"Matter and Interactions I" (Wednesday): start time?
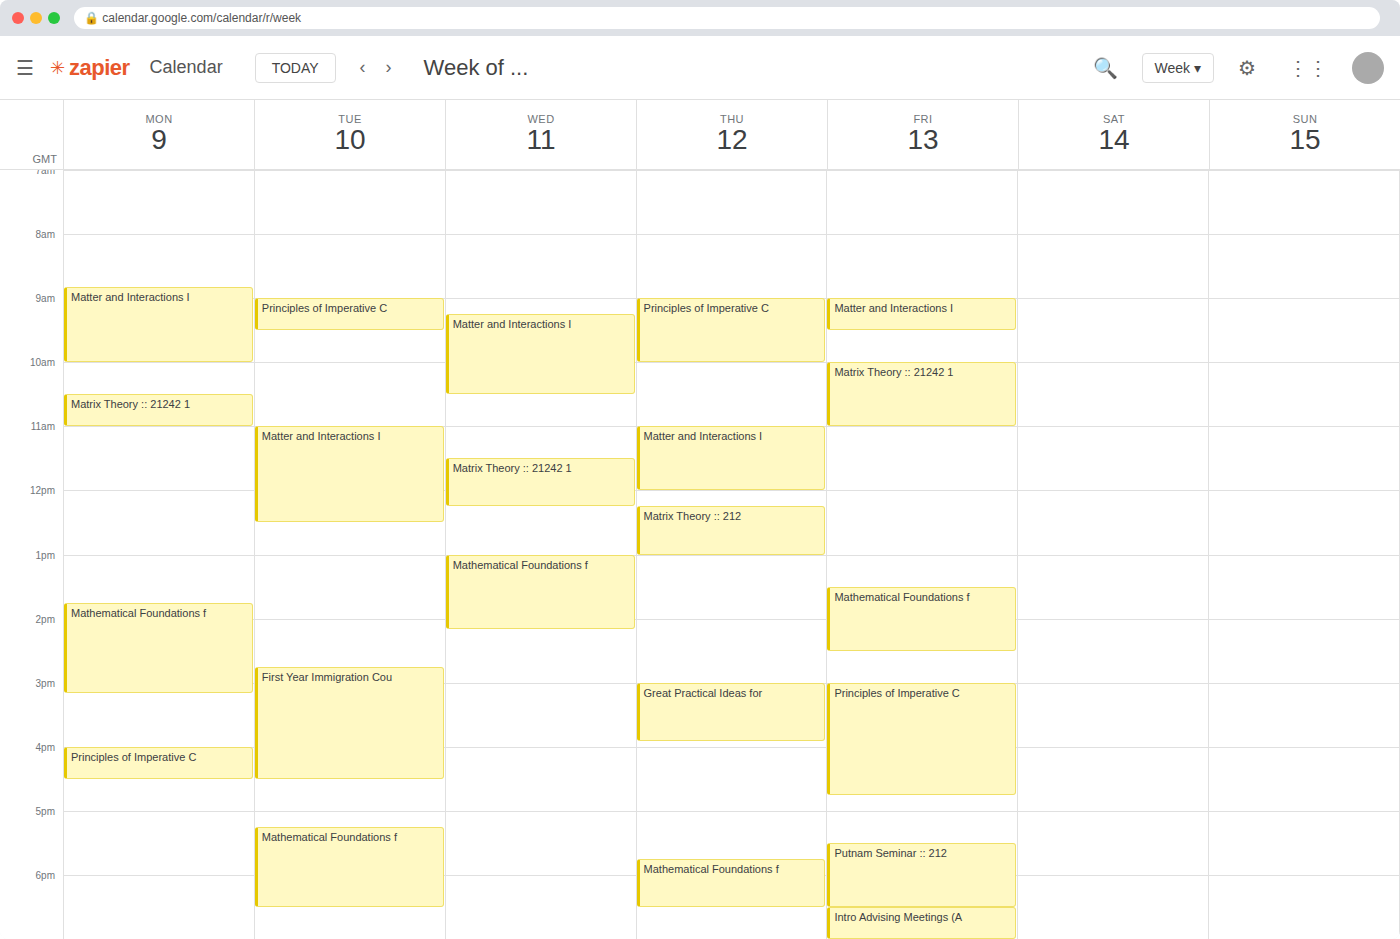
9:15 AM